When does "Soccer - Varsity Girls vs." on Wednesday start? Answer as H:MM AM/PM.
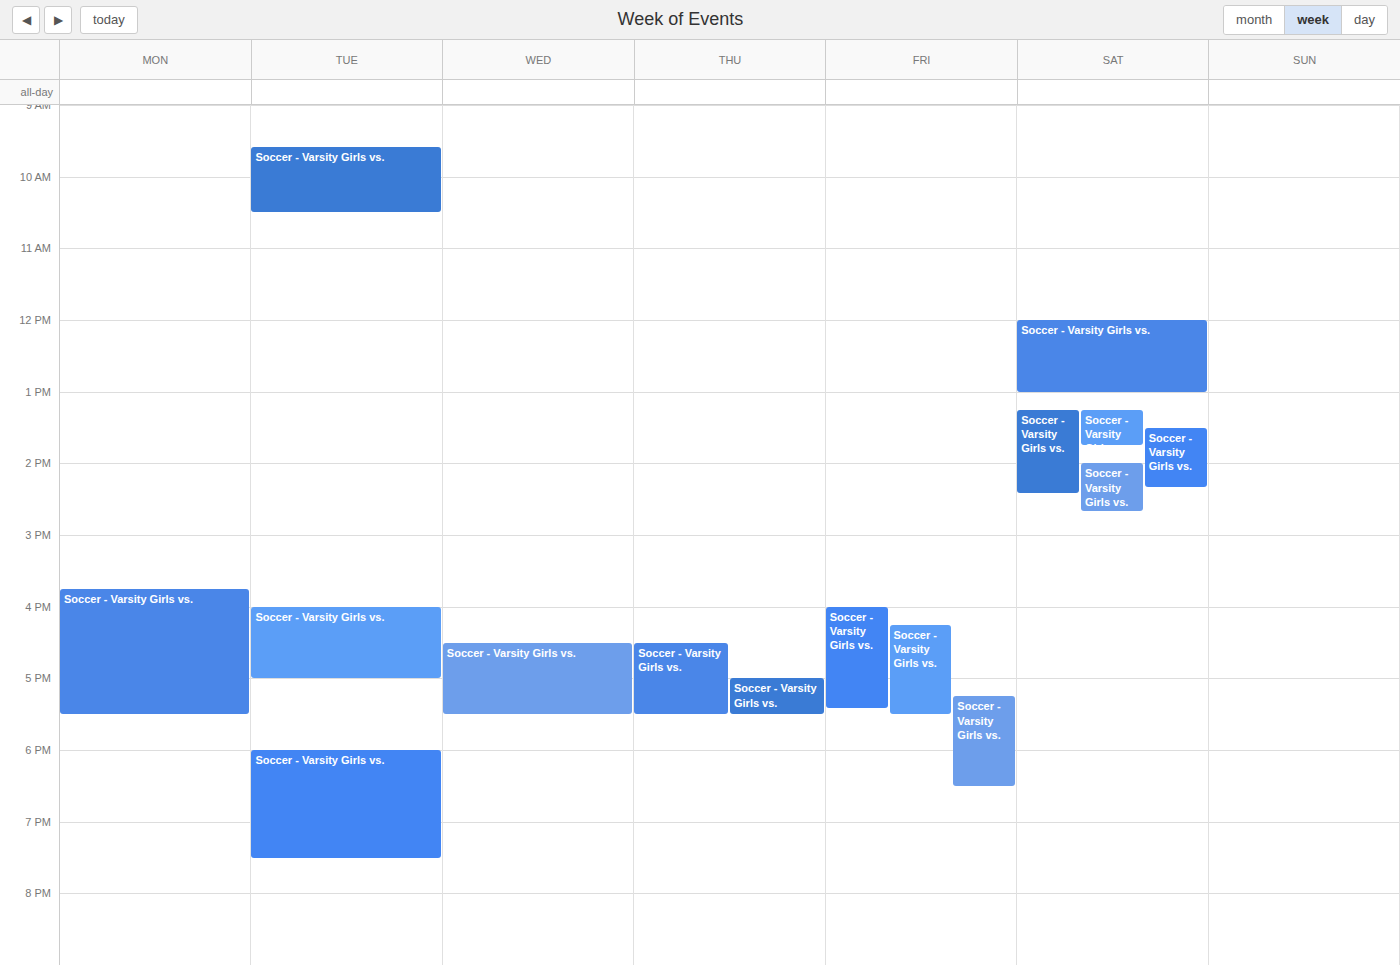
4:30 PM